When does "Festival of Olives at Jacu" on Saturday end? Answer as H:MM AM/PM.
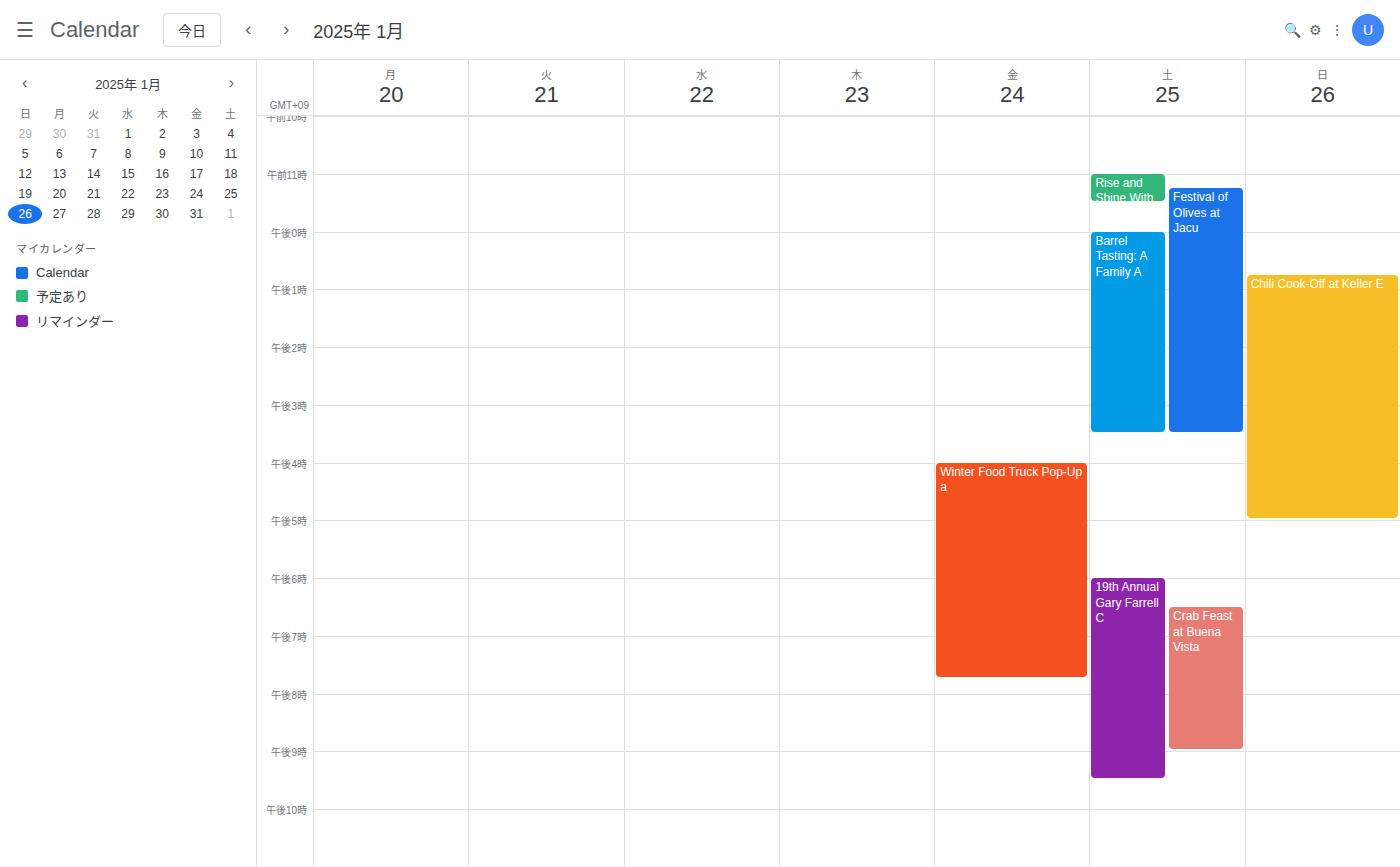
3:30 PM